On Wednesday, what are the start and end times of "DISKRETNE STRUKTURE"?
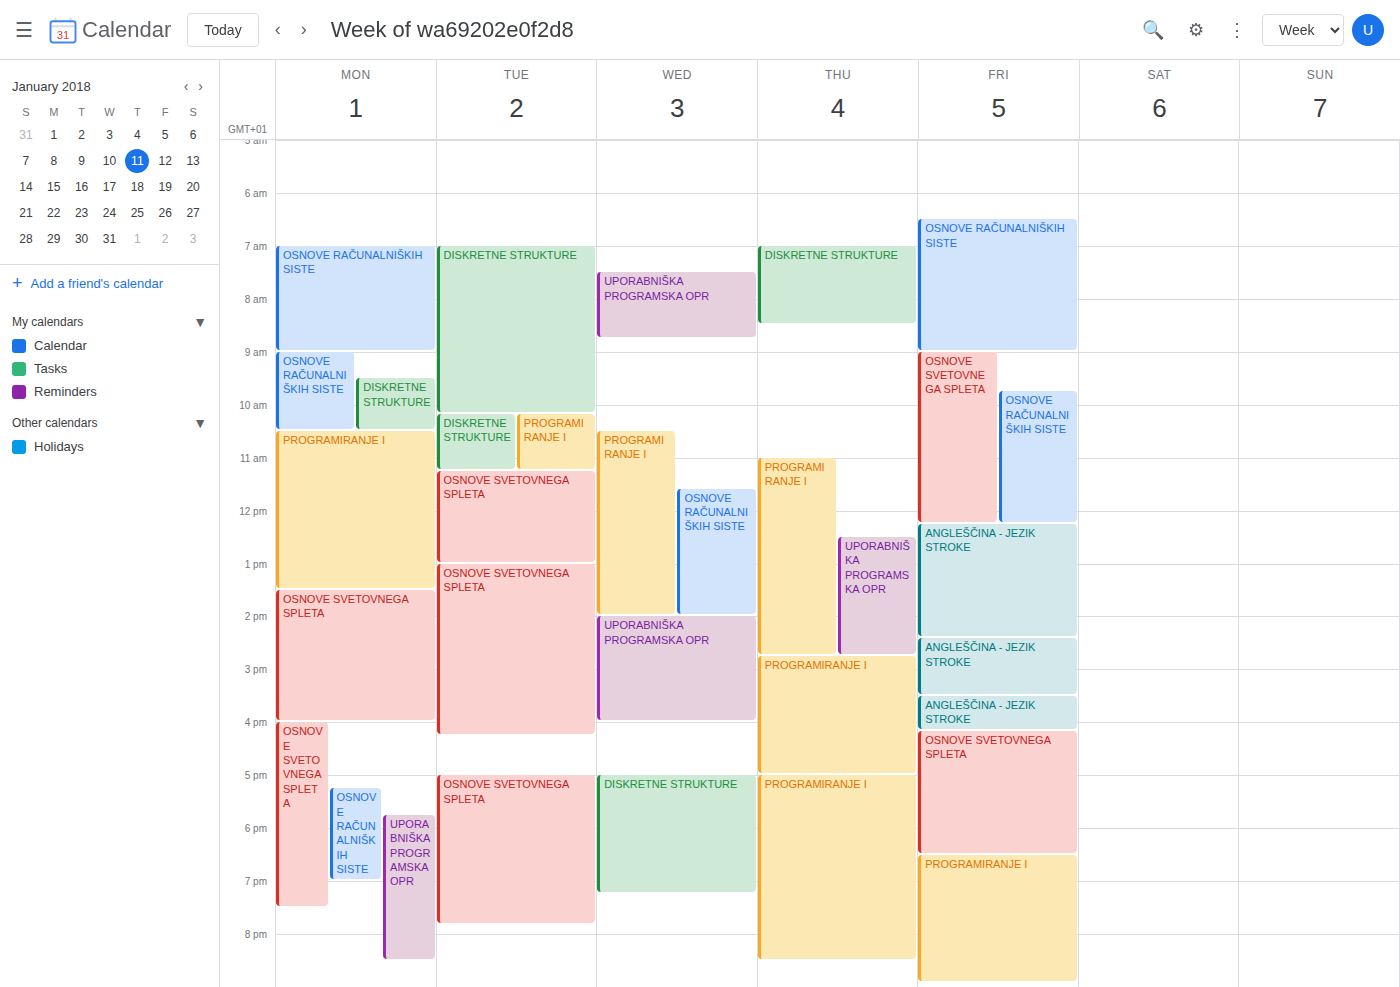
17:00 to 19:15